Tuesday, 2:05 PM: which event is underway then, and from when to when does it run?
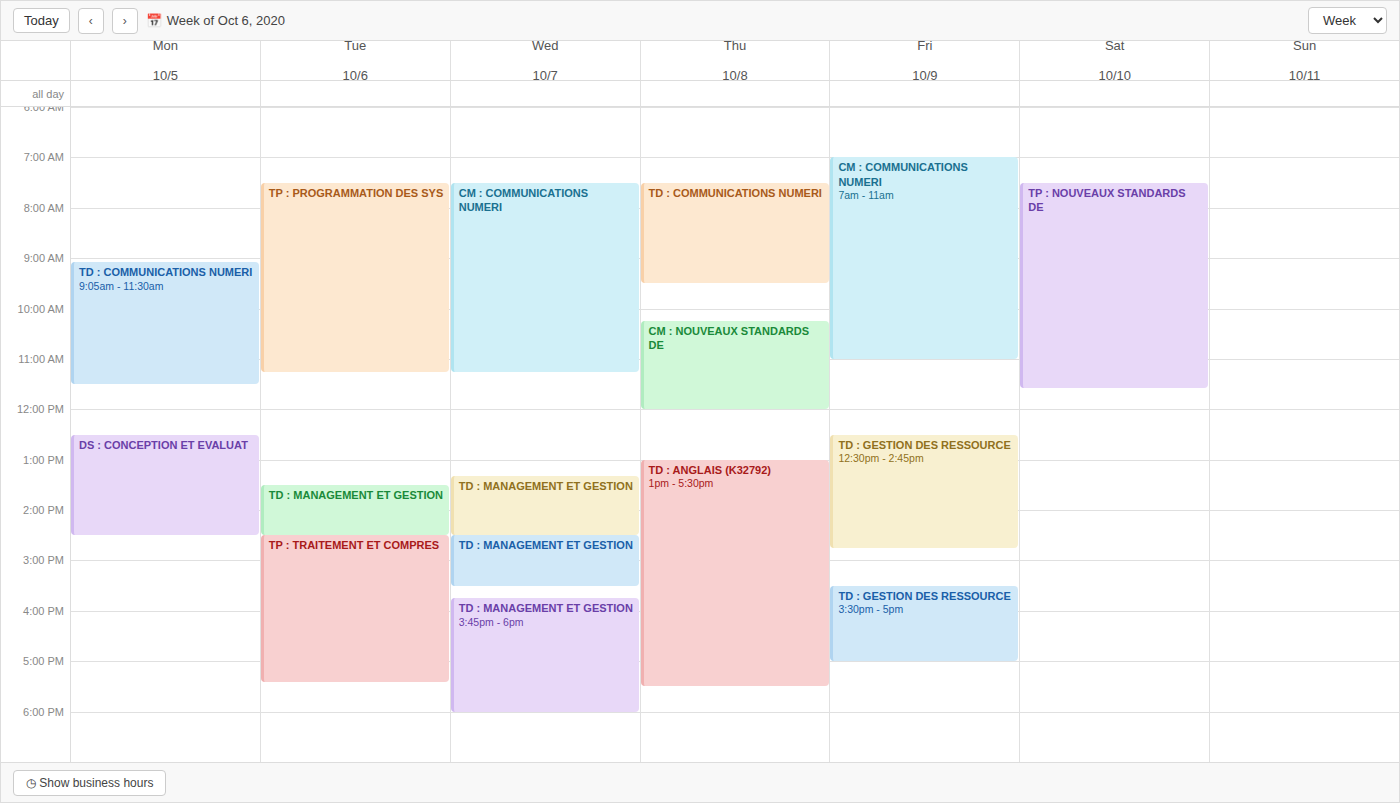
"TD : MANAGEMENT ET GESTION", 1:30 PM to 2:30 PM